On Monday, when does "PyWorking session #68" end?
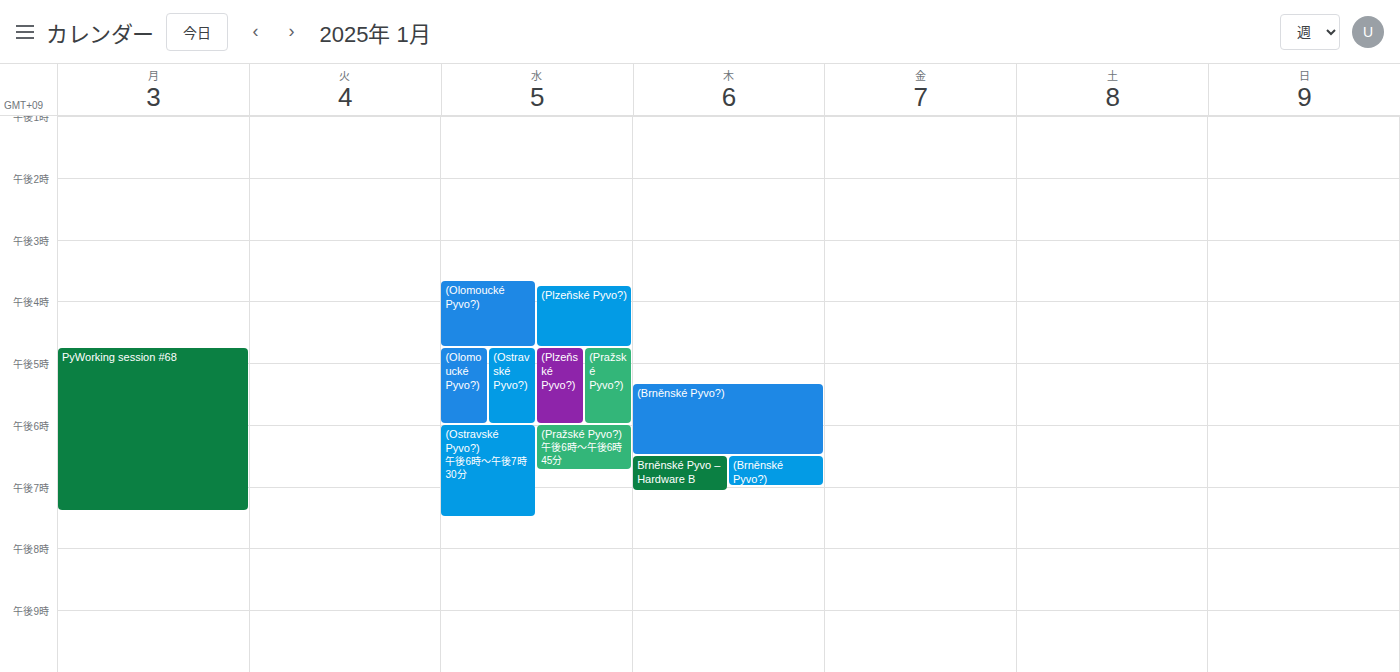
7:25 PM